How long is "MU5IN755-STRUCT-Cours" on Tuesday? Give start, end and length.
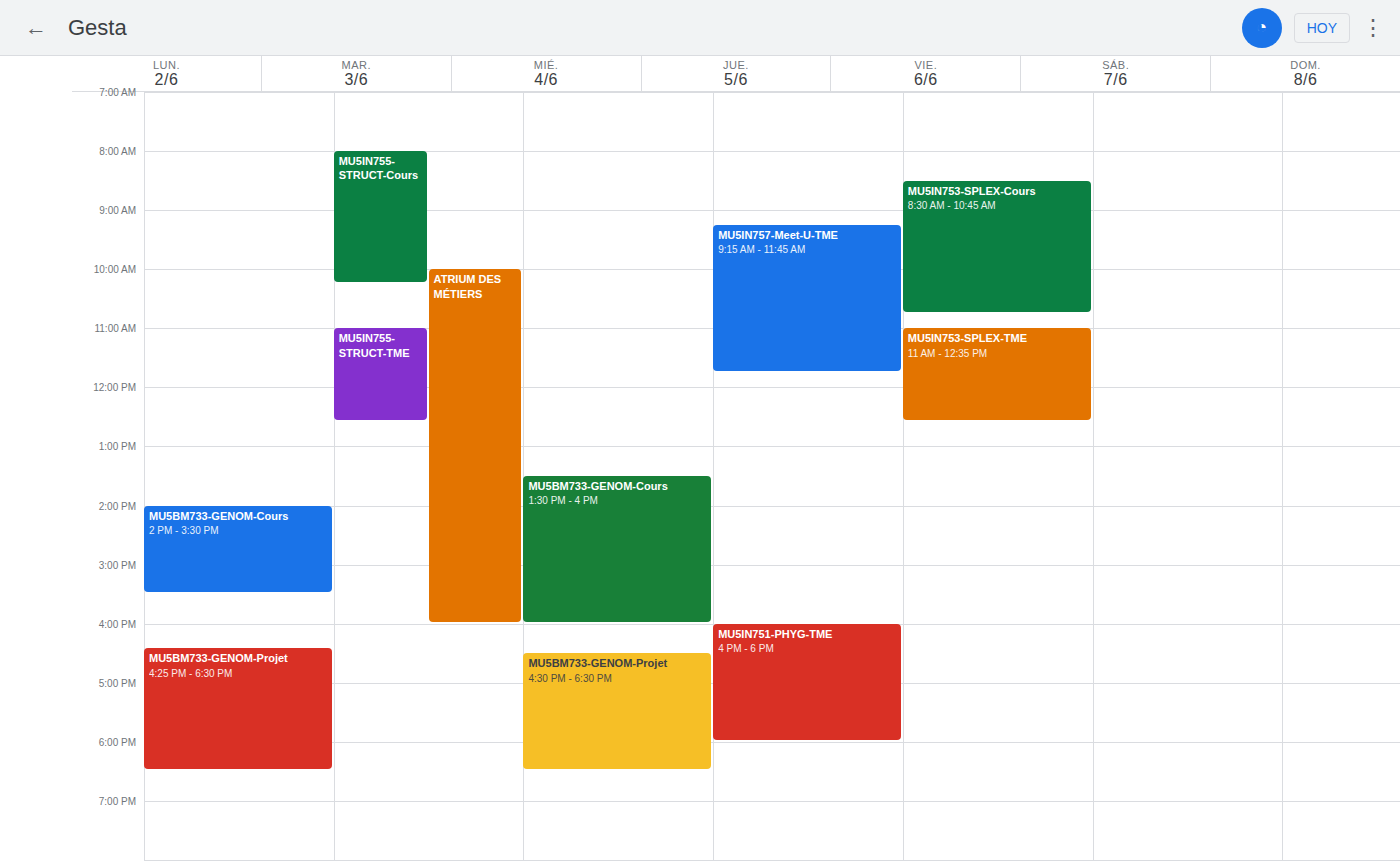
8:00 AM to 10:15 AM, 2 hours 15 minutes